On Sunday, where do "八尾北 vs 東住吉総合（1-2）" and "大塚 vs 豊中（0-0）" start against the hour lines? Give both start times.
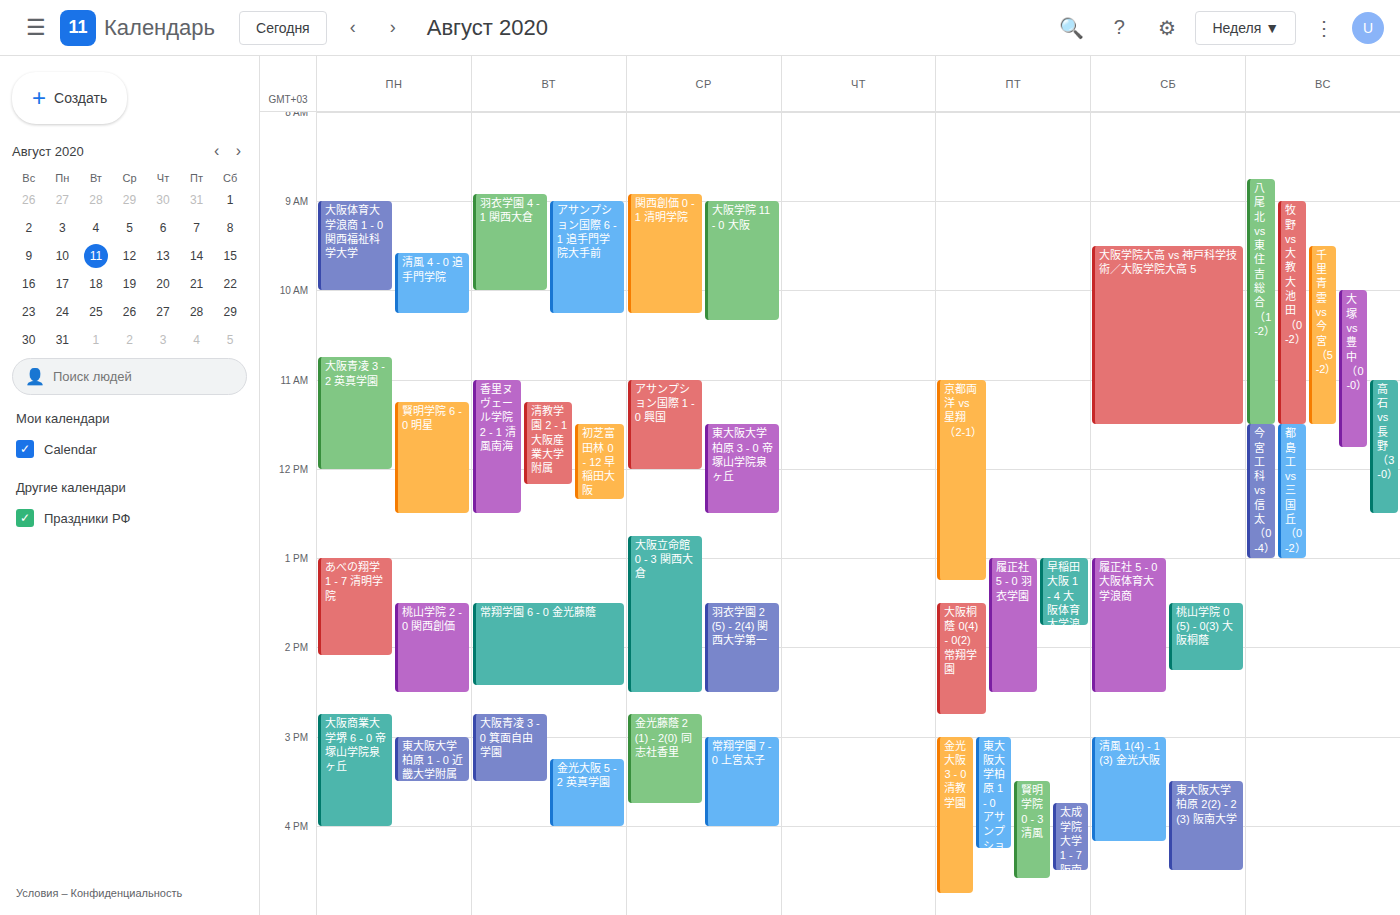
"八尾北 vs 東住吉総合（1-2）": 8:45 AM, neither: three quarters of the way from the 8 AM line to the 9 AM line. "大塚 vs 豊中（0-0）": 10:00 AM, exactly on the 10 AM line.